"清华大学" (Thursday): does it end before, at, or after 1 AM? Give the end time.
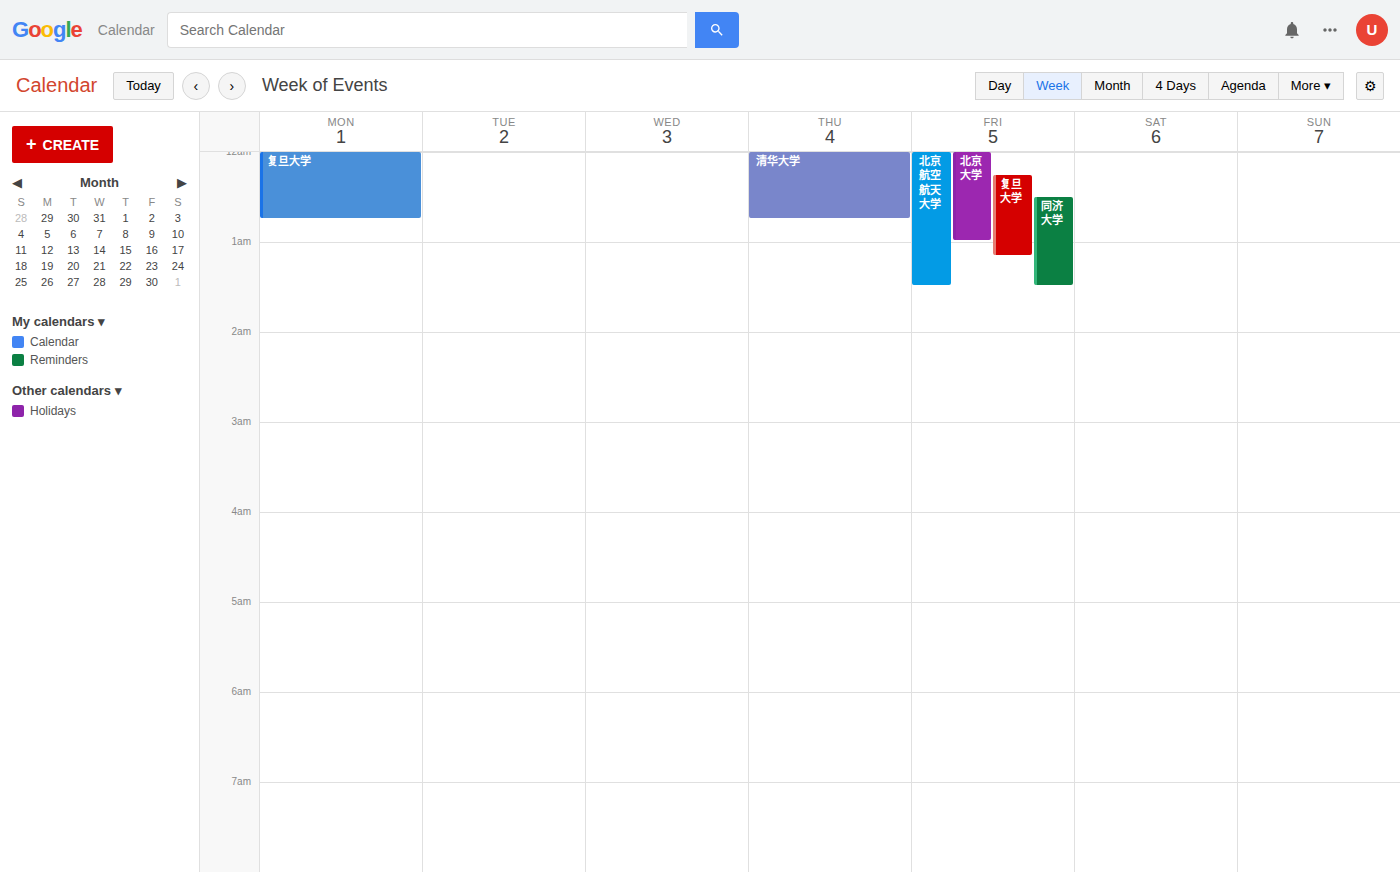
12:45 AM -- before 1 AM, 15 minutes above the 1 AM line.